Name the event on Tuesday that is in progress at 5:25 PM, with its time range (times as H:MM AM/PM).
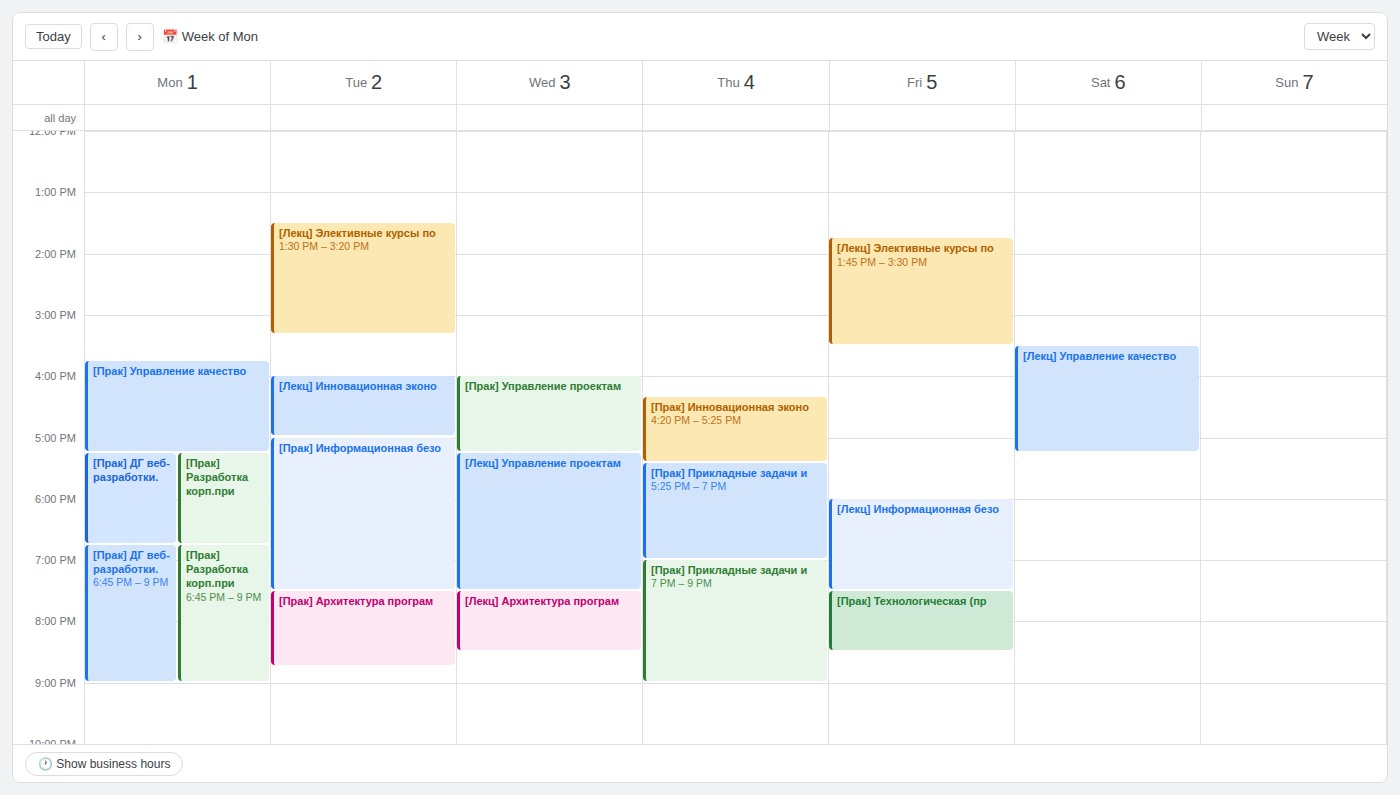
"[Прак] Информационная безо", 5:00 PM to 7:30 PM